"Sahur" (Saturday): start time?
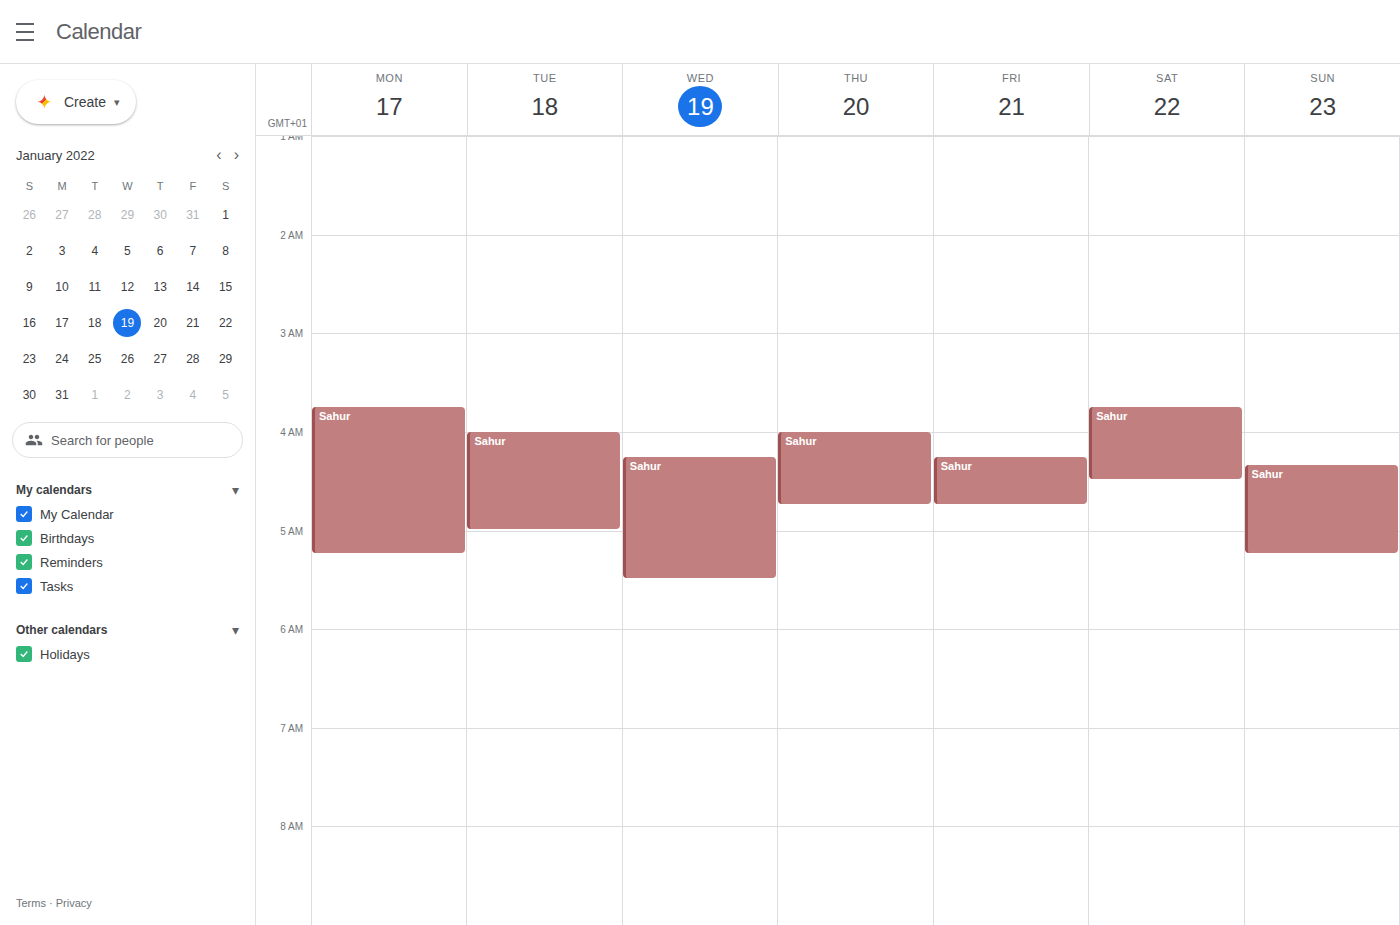
3:45 AM